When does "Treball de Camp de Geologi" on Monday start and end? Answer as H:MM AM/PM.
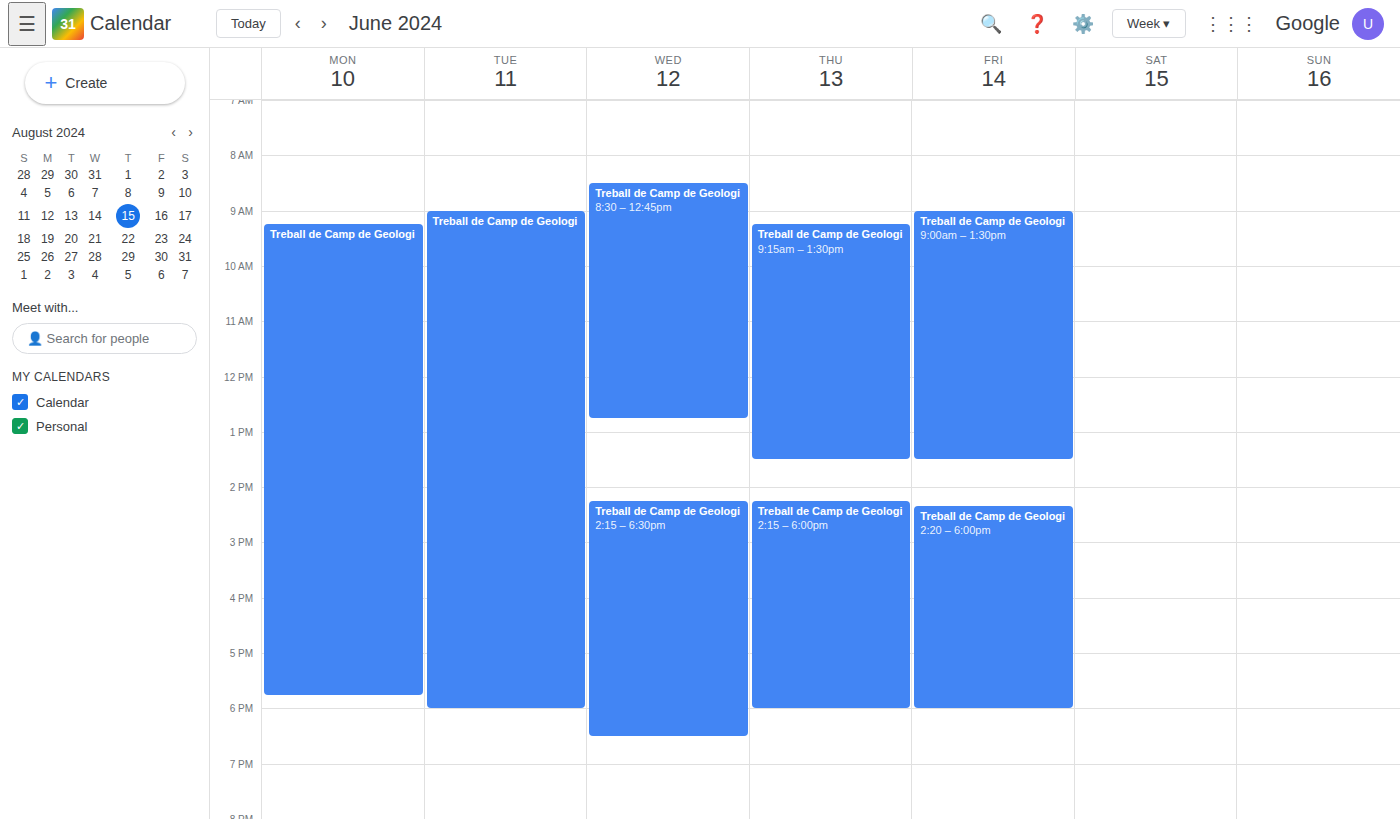
9:15 AM to 5:45 PM